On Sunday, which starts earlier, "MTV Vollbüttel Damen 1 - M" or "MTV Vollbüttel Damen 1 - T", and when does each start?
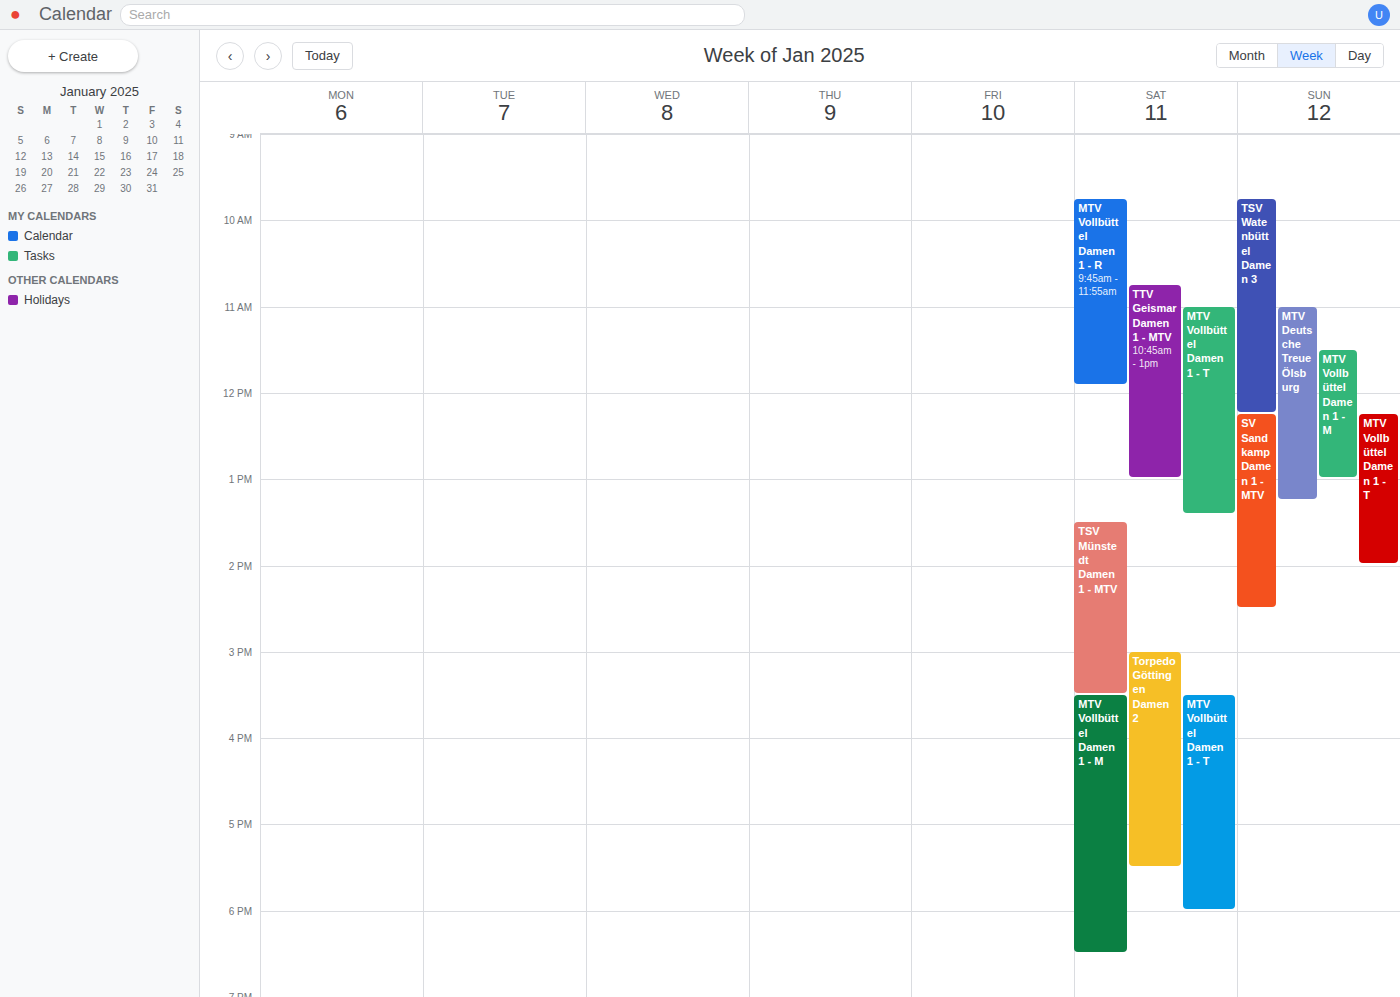
"MTV Vollbüttel Damen 1 - M" 11:30 AM; "MTV Vollbüttel Damen 1 - T" 12:15 PM.